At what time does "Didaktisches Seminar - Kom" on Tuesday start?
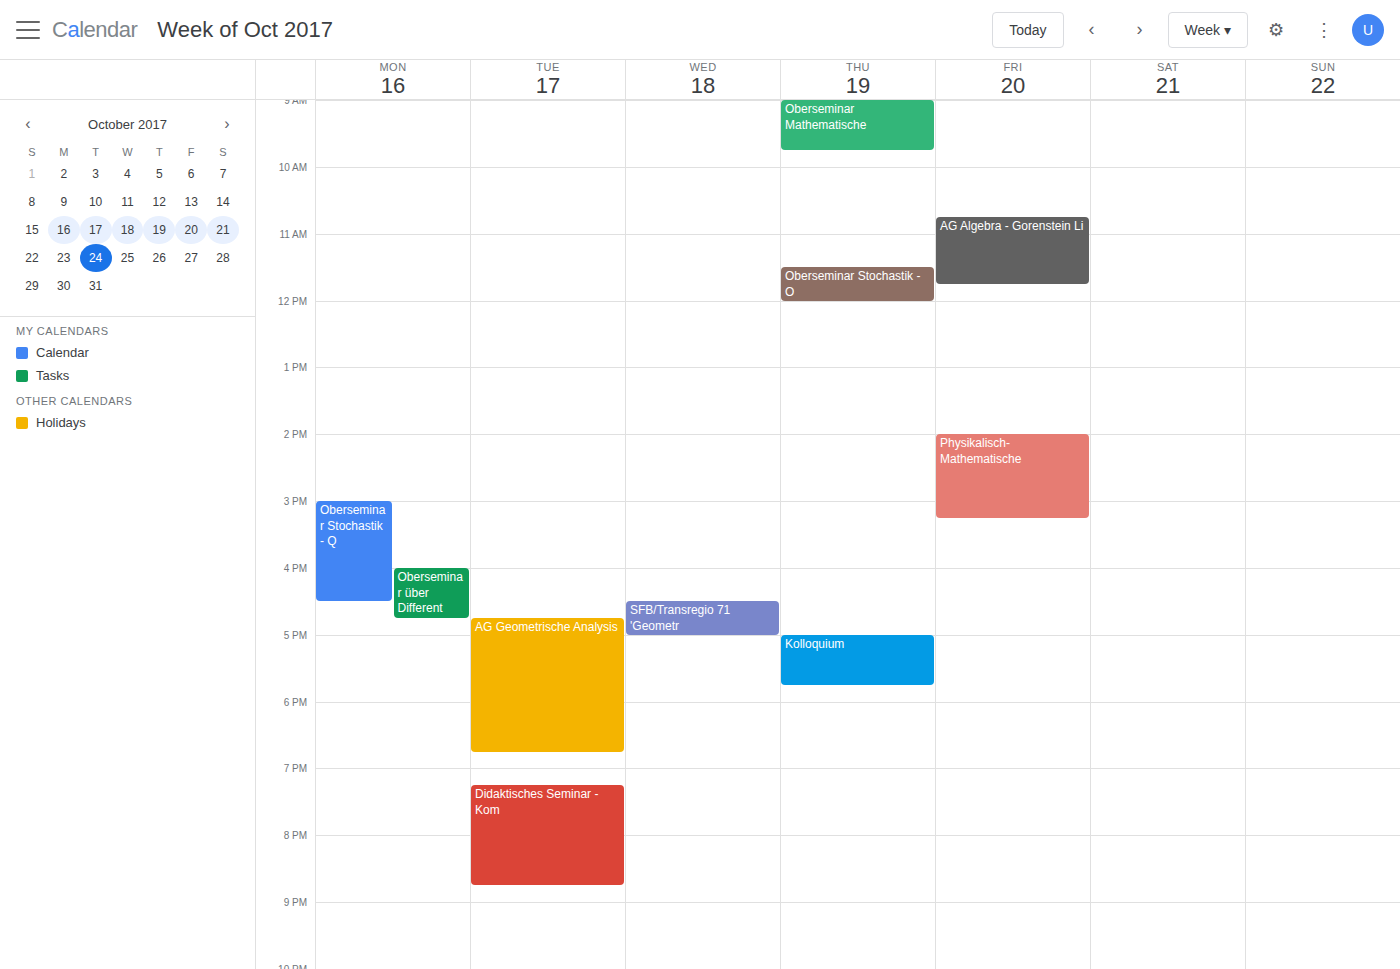
7:15 PM